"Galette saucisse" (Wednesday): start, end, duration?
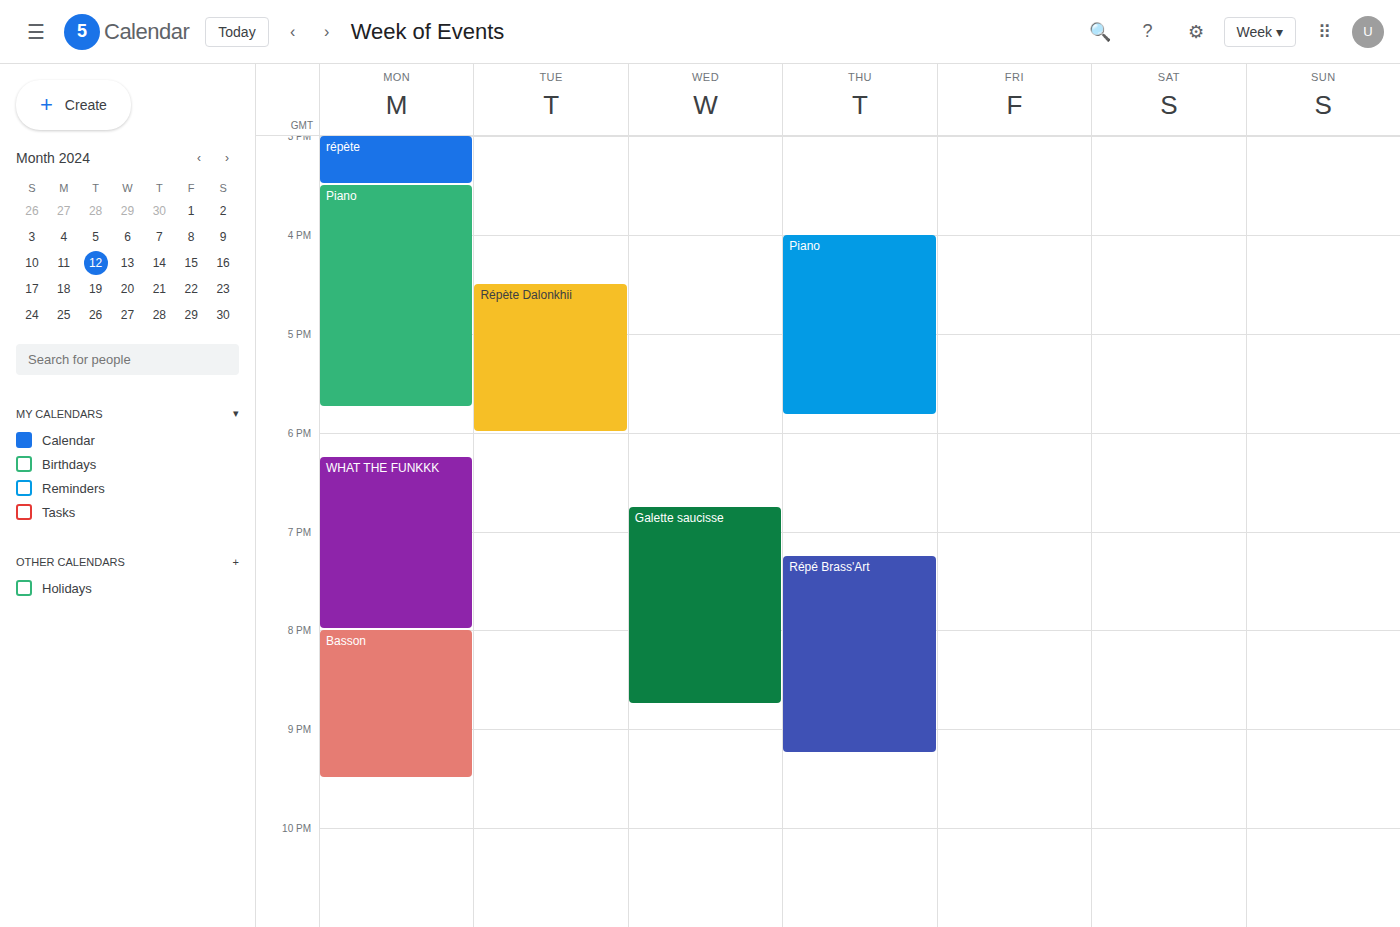
6:45 PM to 8:45 PM, 2 hours